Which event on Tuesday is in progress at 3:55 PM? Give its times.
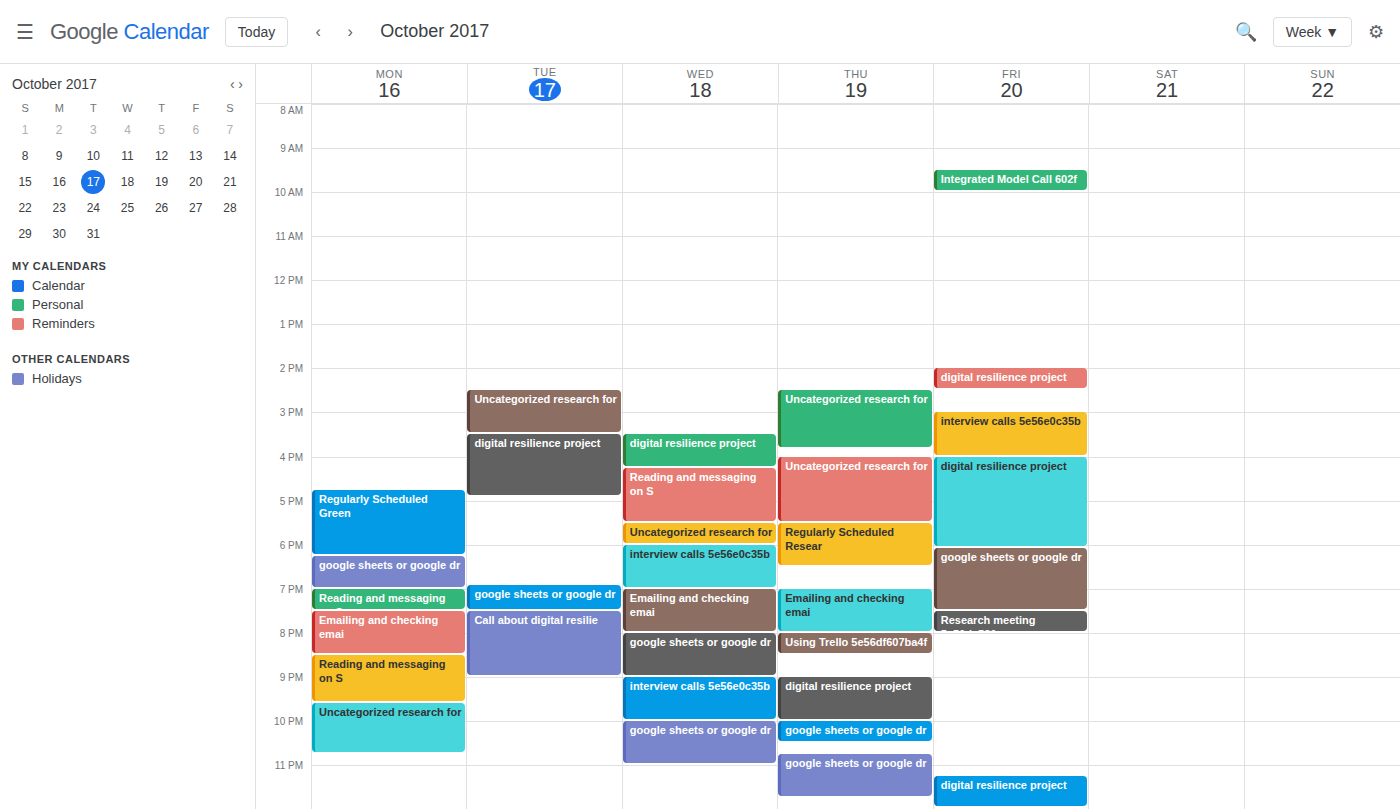
"digital resilience project", 3:30 PM to 4:55 PM